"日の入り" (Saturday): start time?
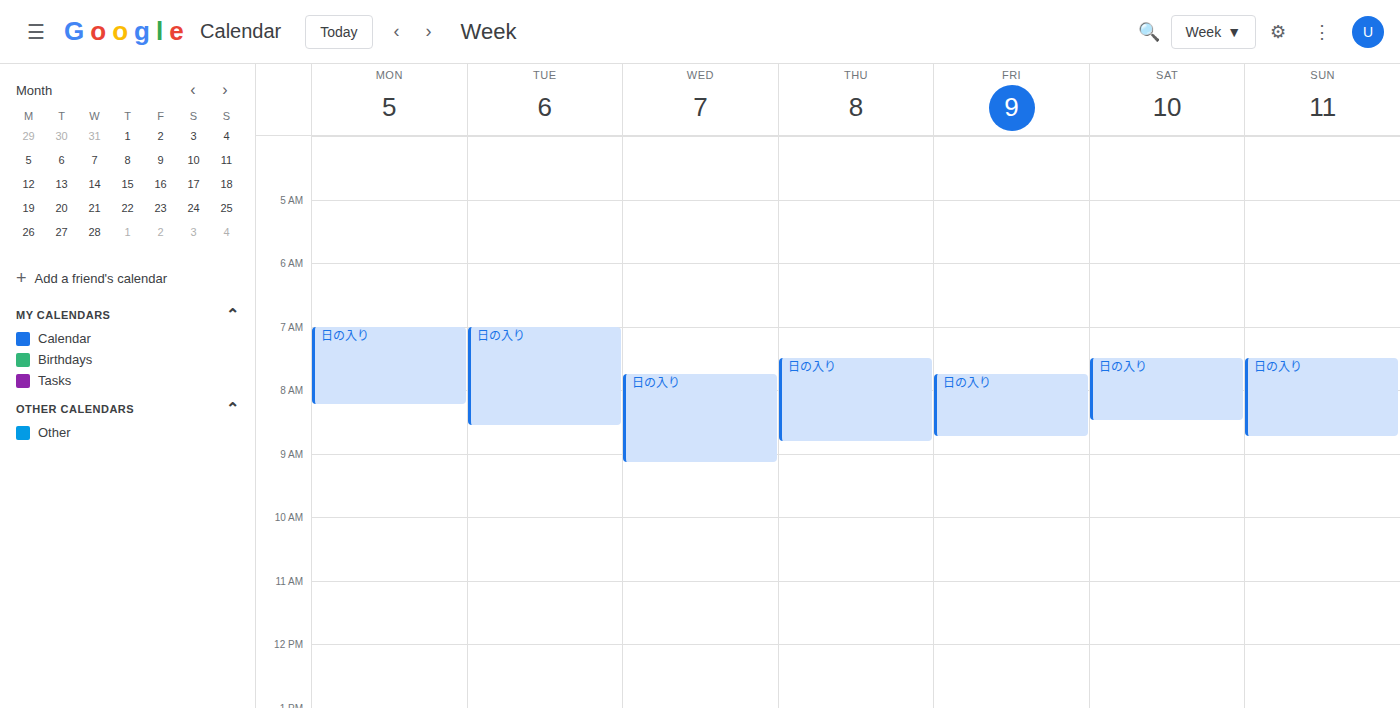
7:30 AM